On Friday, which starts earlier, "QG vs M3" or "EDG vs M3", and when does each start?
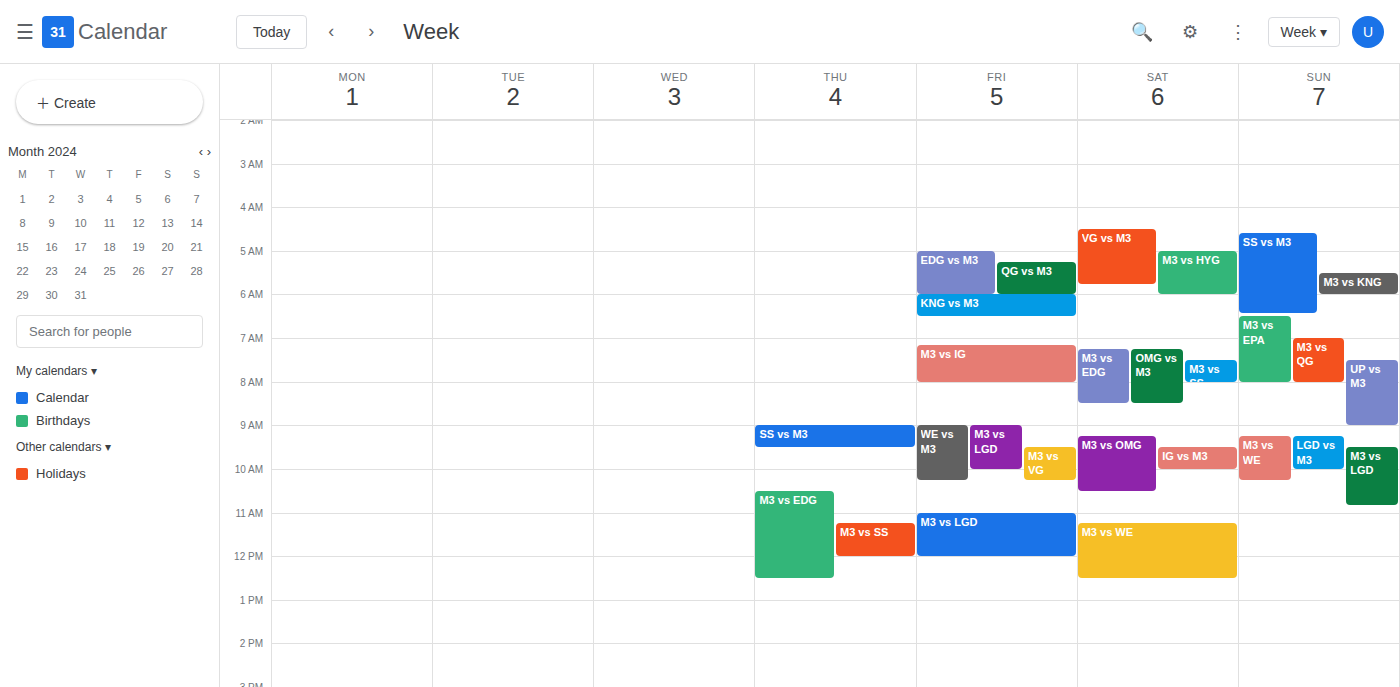
"EDG vs M3" 5:00 AM; "QG vs M3" 5:15 AM.